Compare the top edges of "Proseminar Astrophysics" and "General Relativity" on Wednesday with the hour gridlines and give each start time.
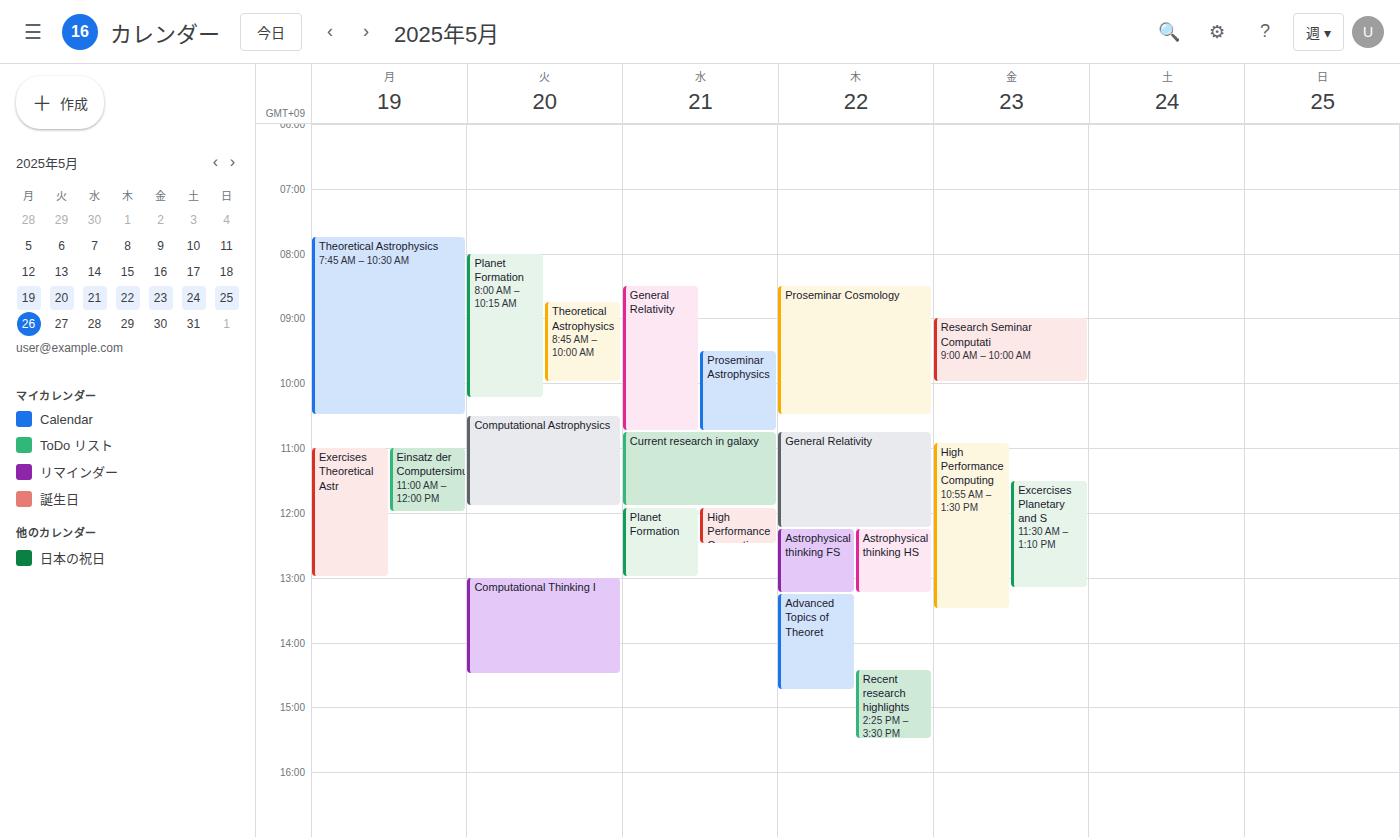
"Proseminar Astrophysics": 9:30 AM, halfway between the 9 AM and 10 AM lines. "General Relativity": 8:30 AM, halfway between the 8 AM and 9 AM lines.